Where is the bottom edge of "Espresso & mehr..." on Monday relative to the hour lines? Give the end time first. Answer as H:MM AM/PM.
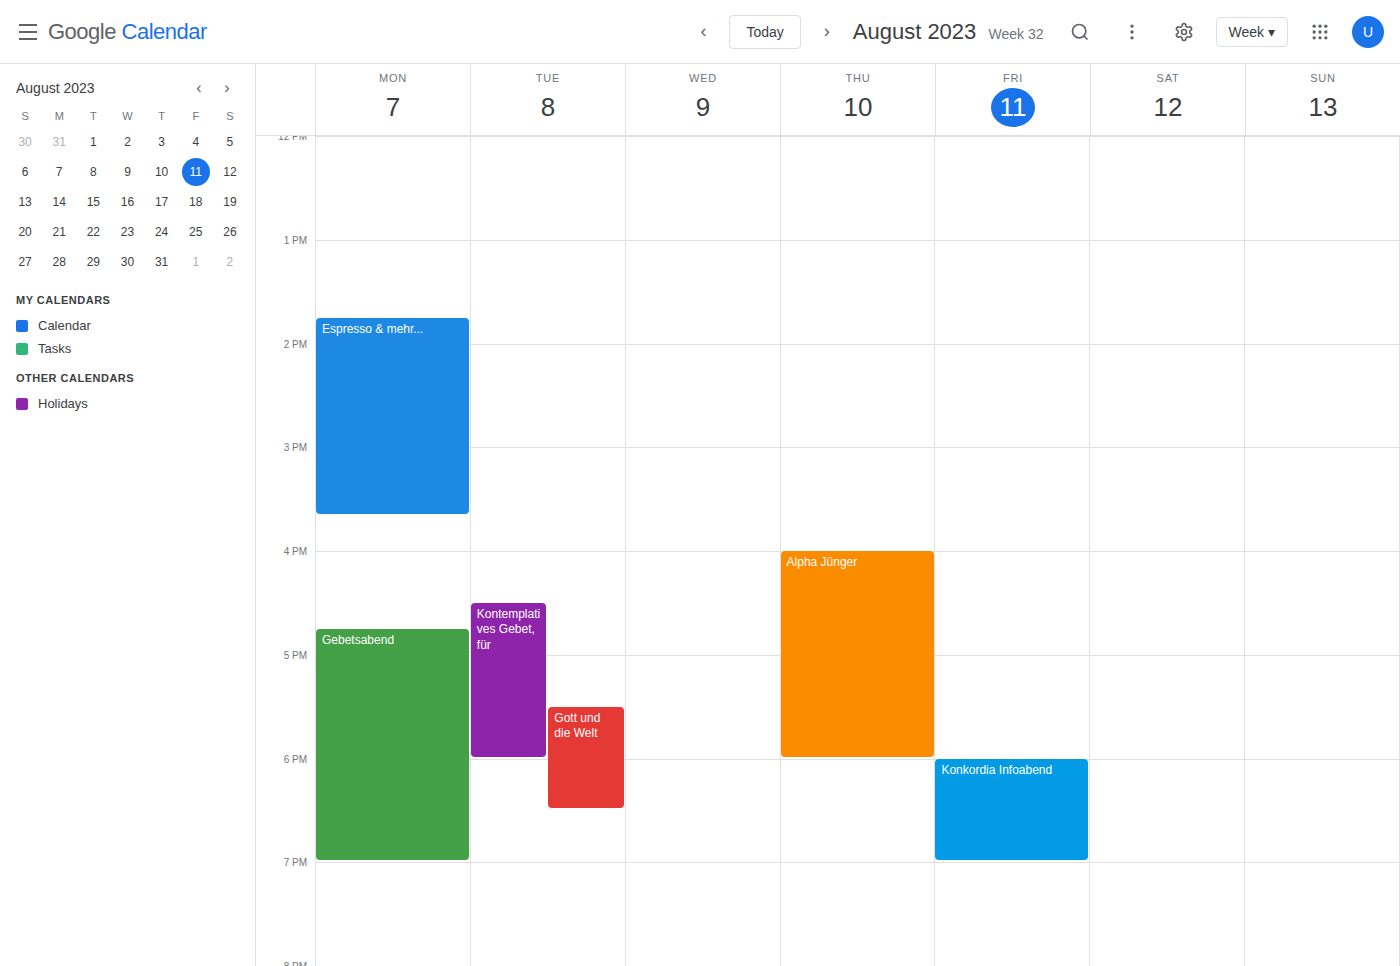
3:40 PM -- neither: 40 minutes below the 3 PM line and 20 minutes above the 4 PM line.